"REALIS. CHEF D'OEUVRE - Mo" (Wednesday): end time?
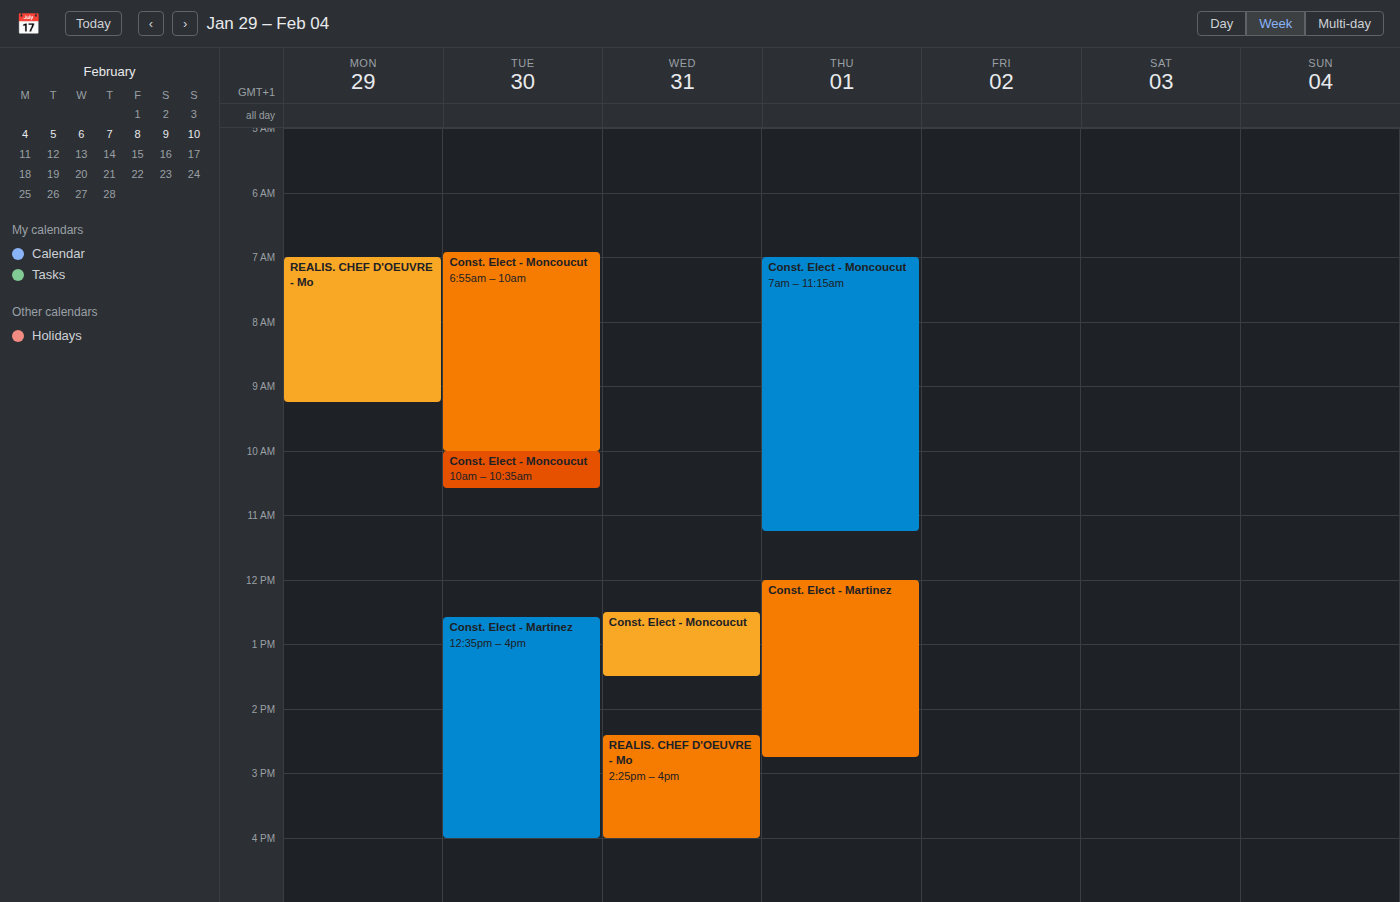
4:00 PM